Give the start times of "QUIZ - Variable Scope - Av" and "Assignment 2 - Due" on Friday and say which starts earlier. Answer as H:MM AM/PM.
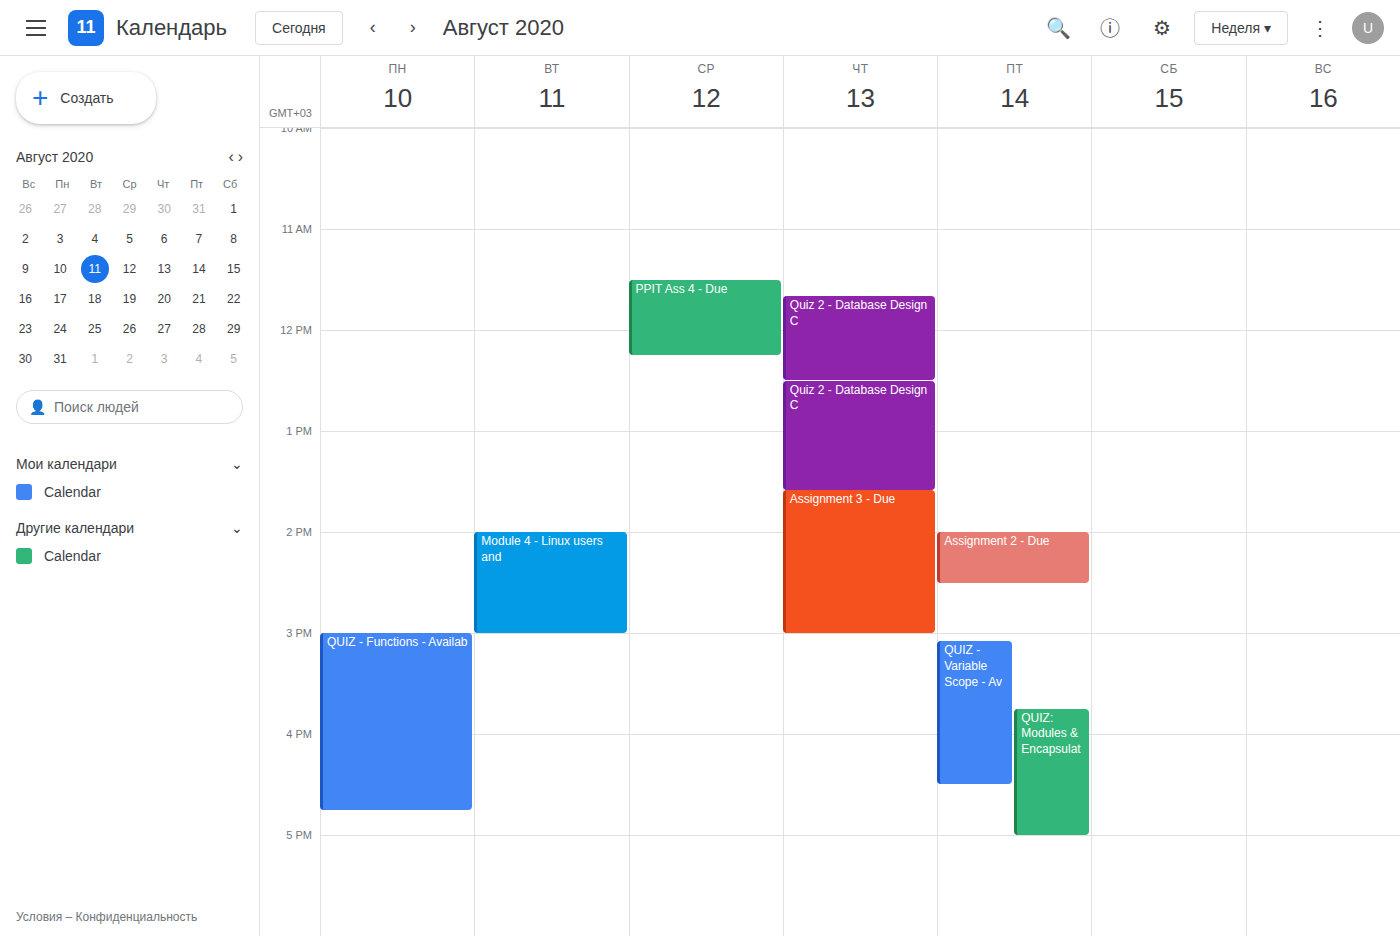
"Assignment 2 - Due" 2:00 PM; "QUIZ - Variable Scope - Av" 3:05 PM.